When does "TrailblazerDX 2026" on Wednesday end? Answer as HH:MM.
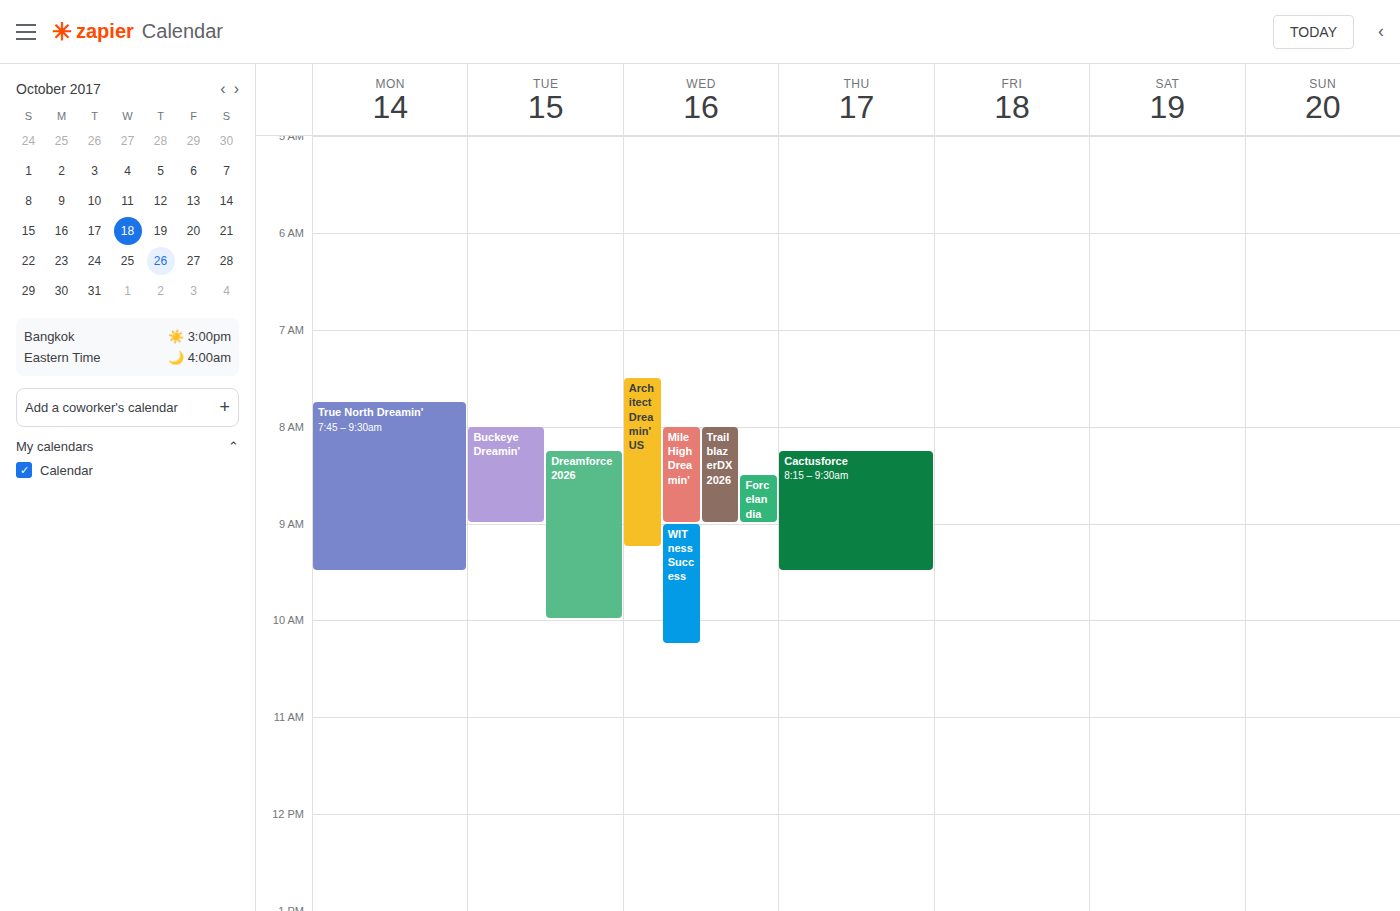
09:00